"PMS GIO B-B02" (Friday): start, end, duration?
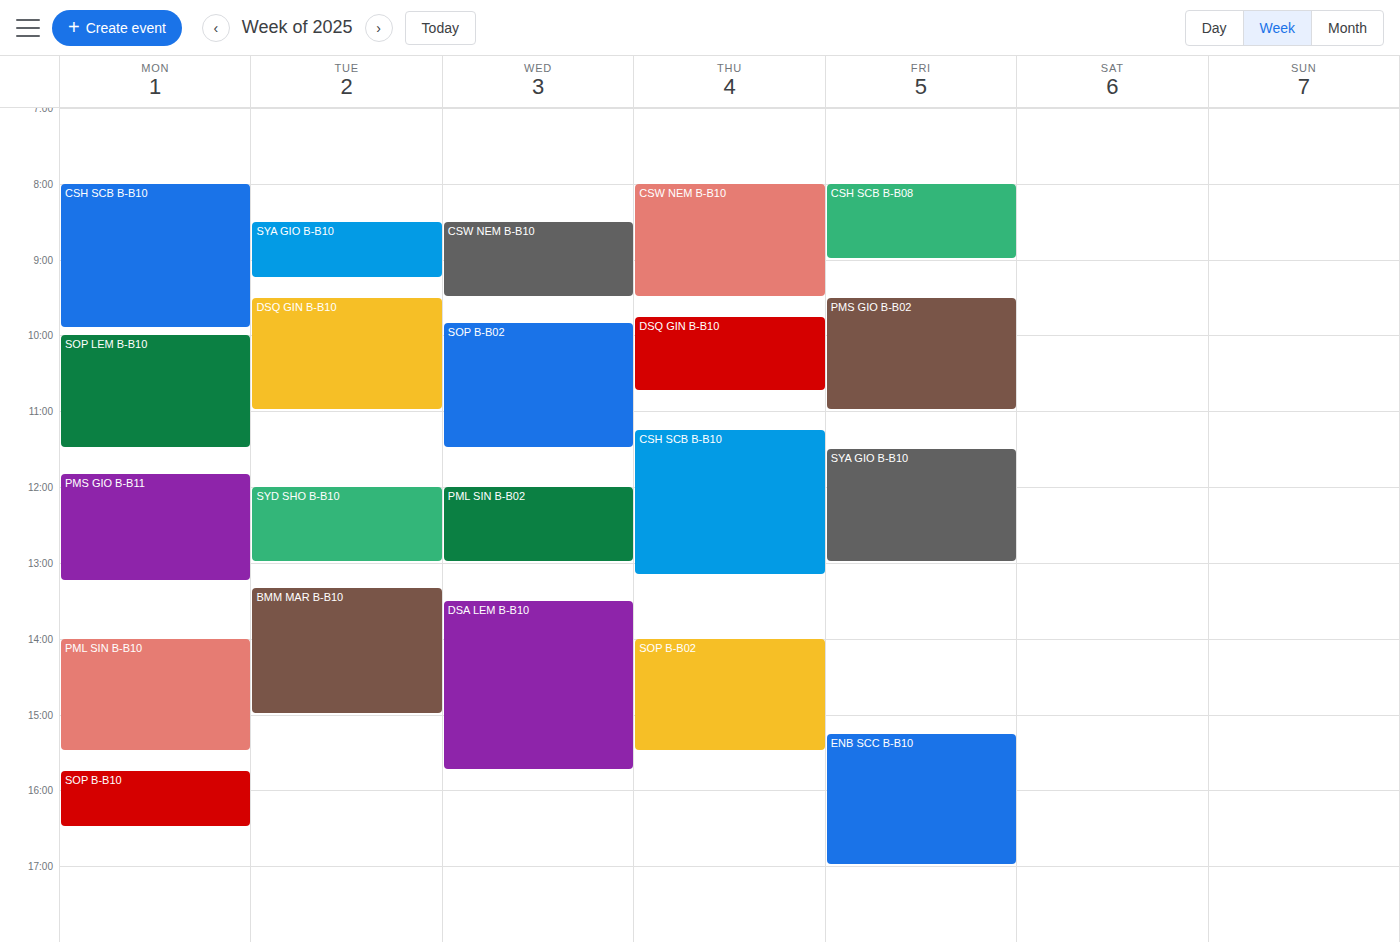
9:30 AM to 11:00 AM, 1 hour 30 minutes